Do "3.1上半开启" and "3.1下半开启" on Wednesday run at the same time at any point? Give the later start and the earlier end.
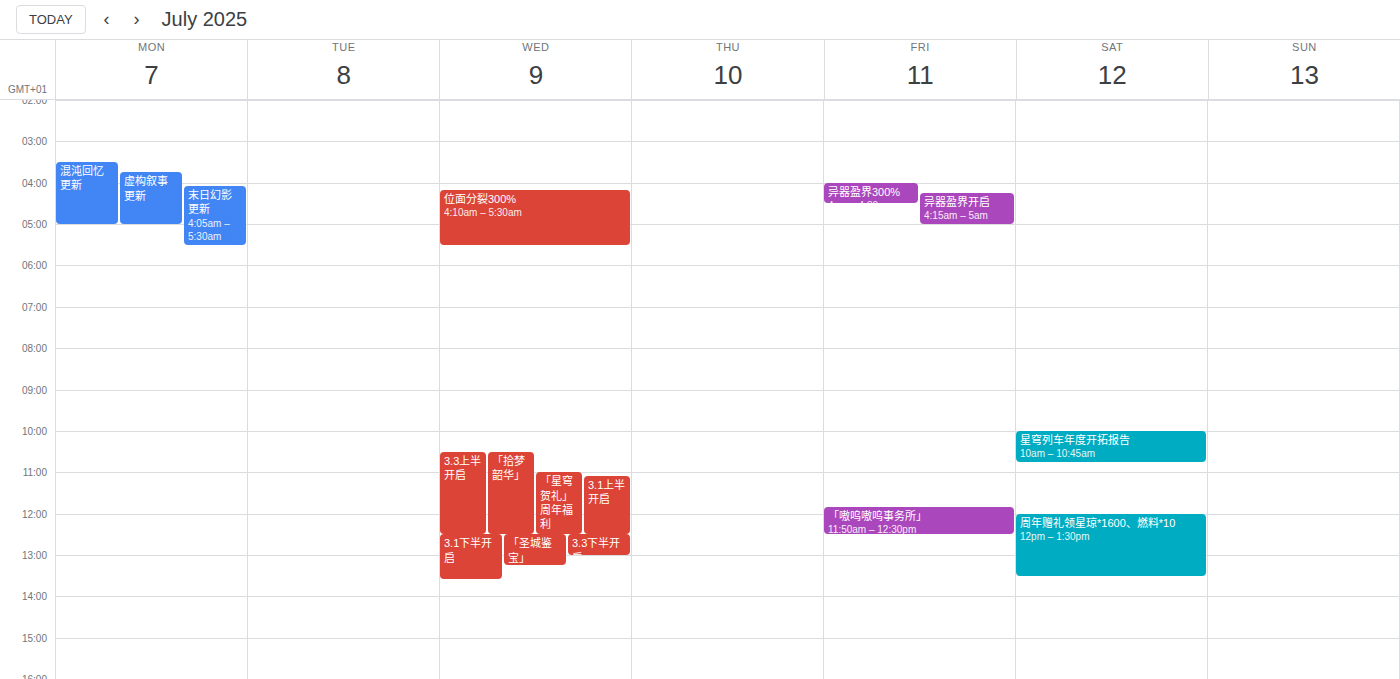
"3.1上半开启" ends at 12:30 PM, exactly when "3.1下半开启" starts -- they touch but do not overlap.